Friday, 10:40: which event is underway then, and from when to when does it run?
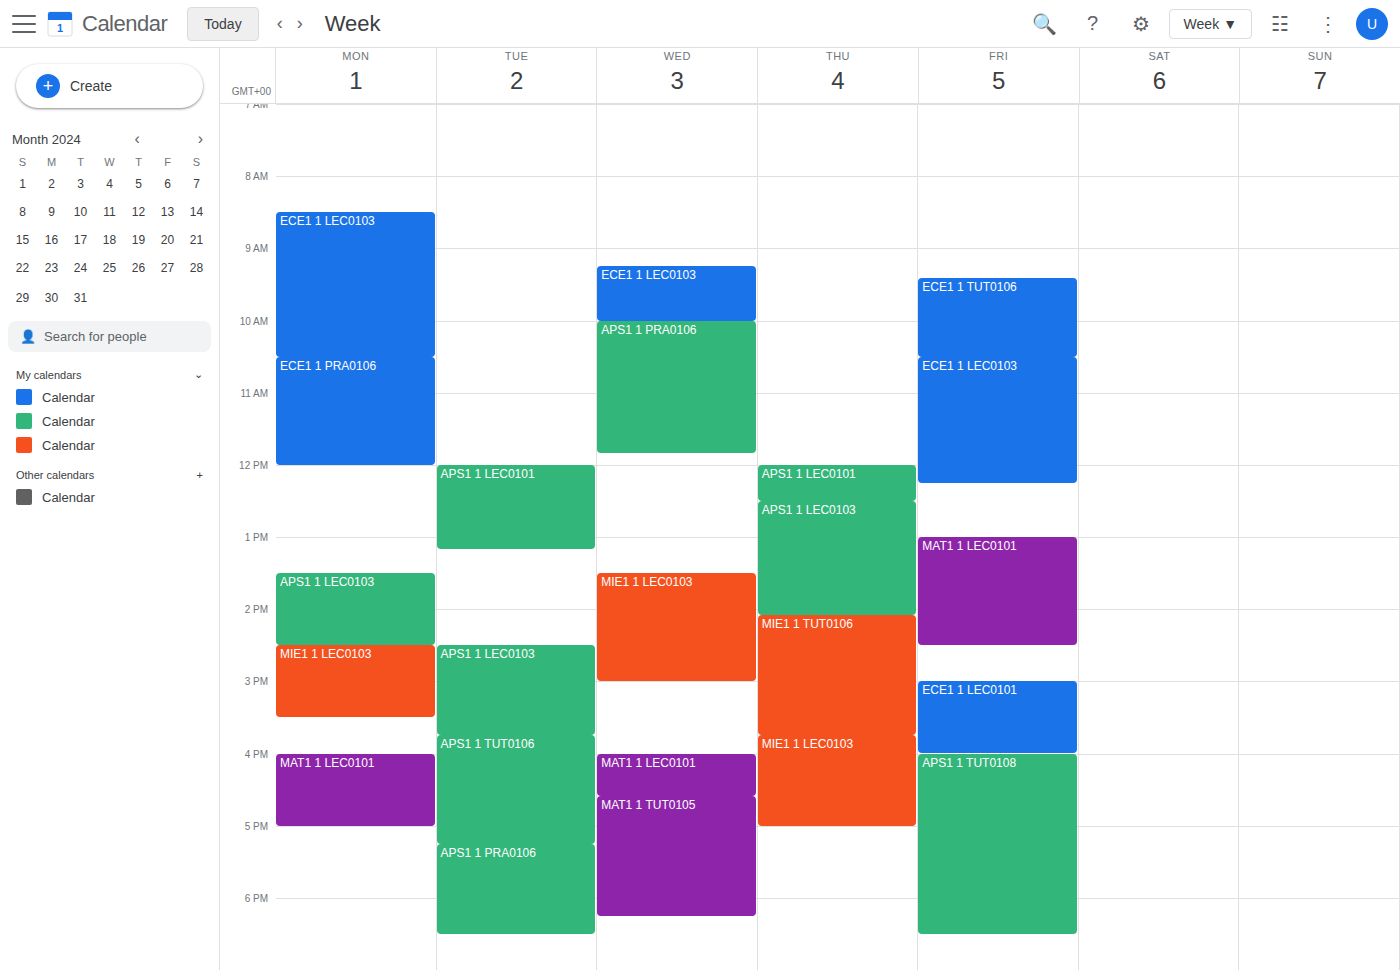
"ECE1 1 LEC0103", 10:30 to 12:15